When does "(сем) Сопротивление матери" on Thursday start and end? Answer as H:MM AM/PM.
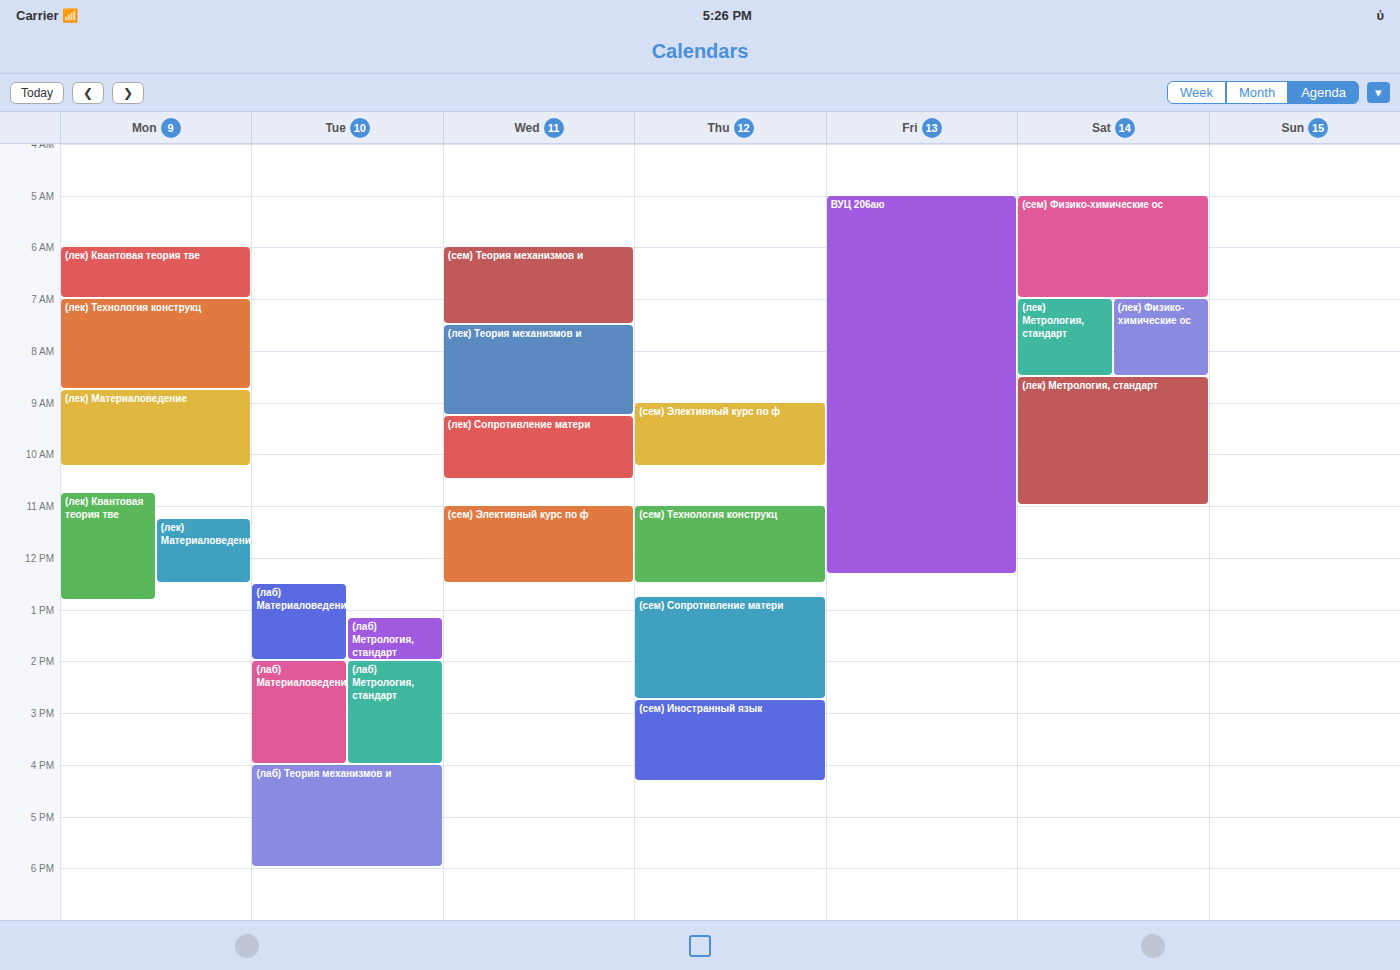
12:45 PM to 2:45 PM